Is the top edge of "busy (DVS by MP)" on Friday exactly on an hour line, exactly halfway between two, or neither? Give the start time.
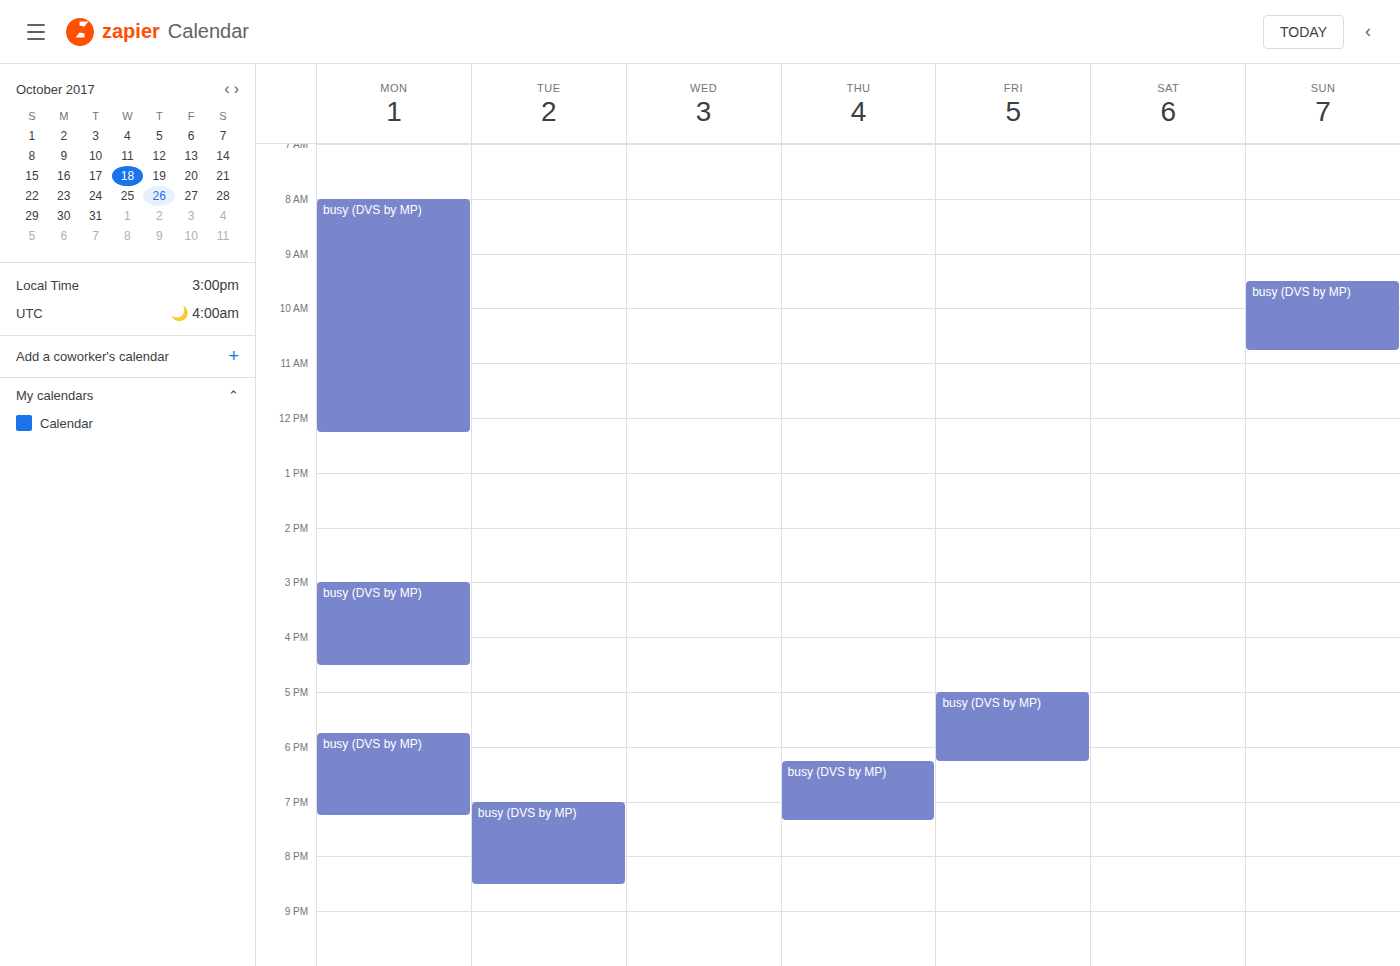
5:00 PM -- exactly on the 5 PM line.